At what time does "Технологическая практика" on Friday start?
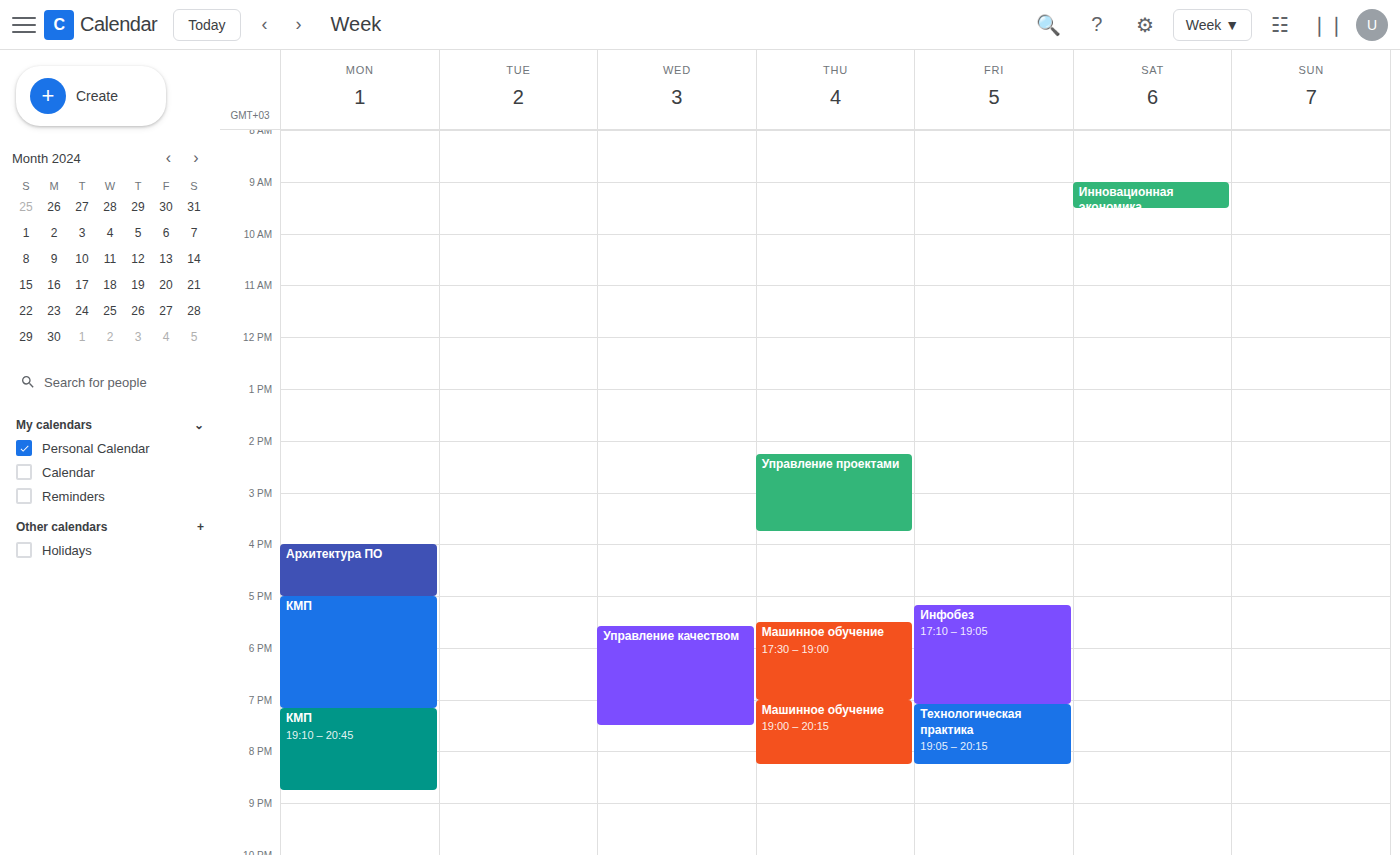
7:05 PM